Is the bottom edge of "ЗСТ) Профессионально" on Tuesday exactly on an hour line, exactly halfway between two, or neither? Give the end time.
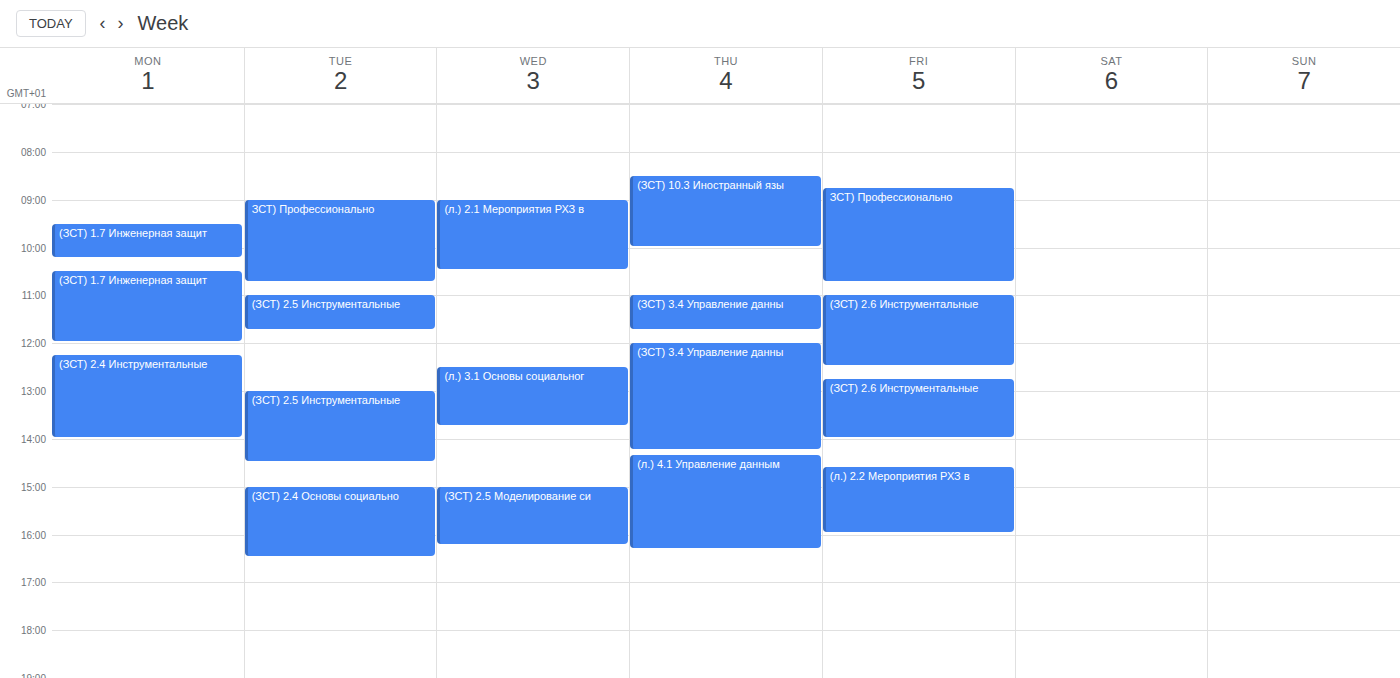
10:45 -- neither: three quarters of the way from the 10:00 line to the 11:00 line.